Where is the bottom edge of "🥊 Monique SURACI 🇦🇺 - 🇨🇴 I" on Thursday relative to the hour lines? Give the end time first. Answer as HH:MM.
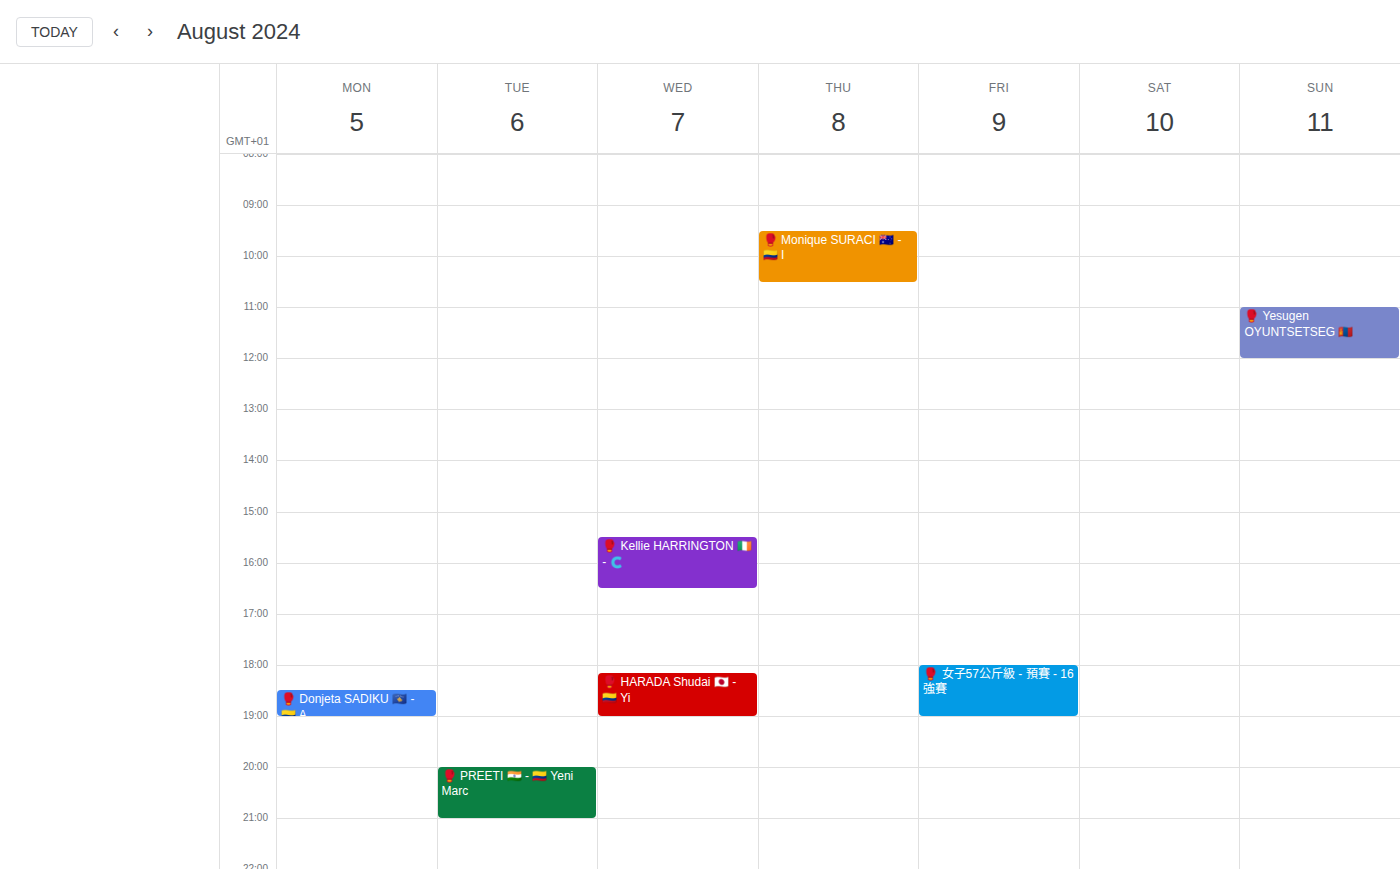
10:30 -- halfway between the 10:00 and 11:00 lines.